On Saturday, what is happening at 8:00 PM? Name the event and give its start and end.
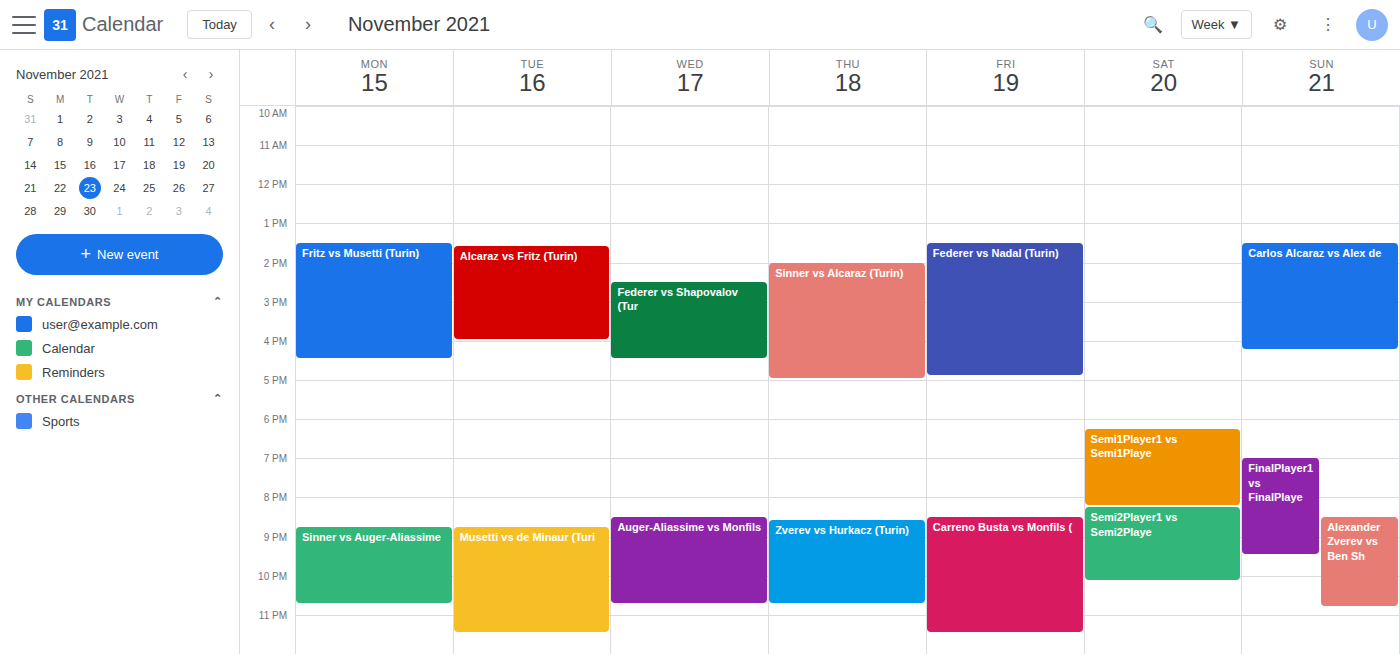
"Semi1Player1 vs Semi1Playe", 6:15 PM to 8:15 PM